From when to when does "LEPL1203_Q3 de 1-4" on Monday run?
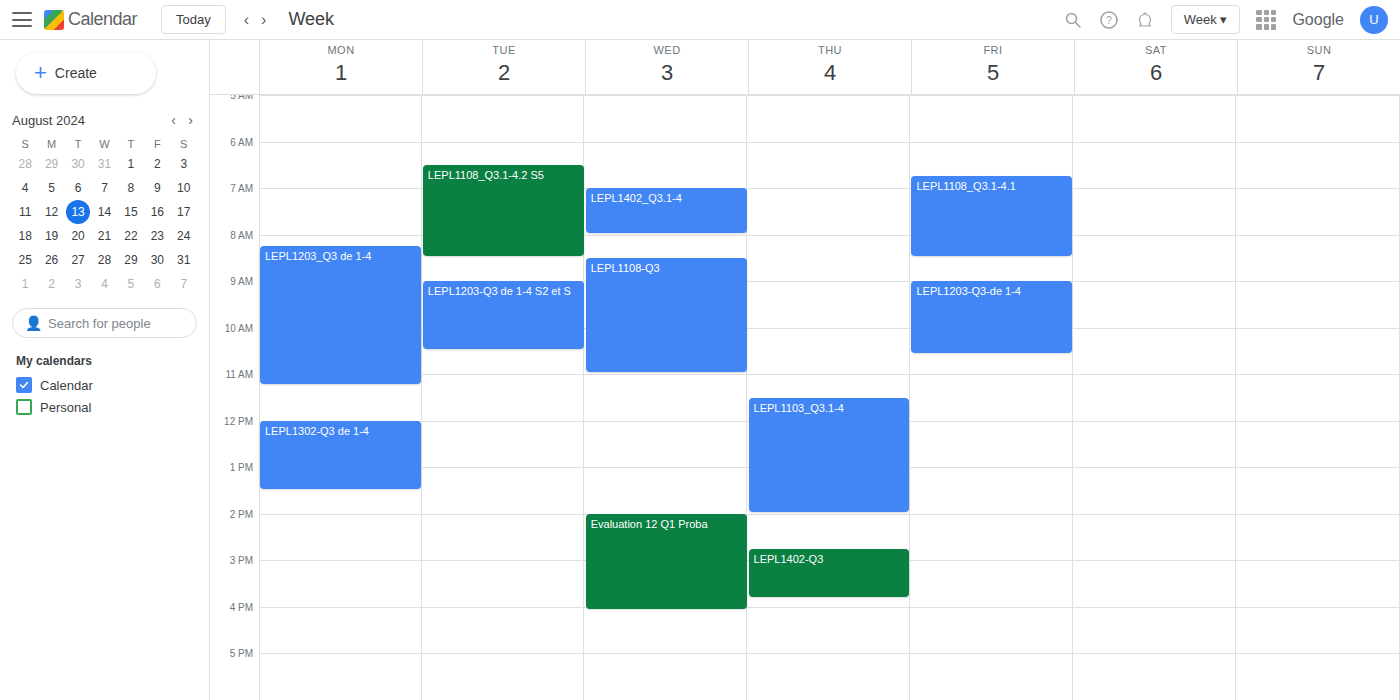
8:15 AM to 11:15 AM